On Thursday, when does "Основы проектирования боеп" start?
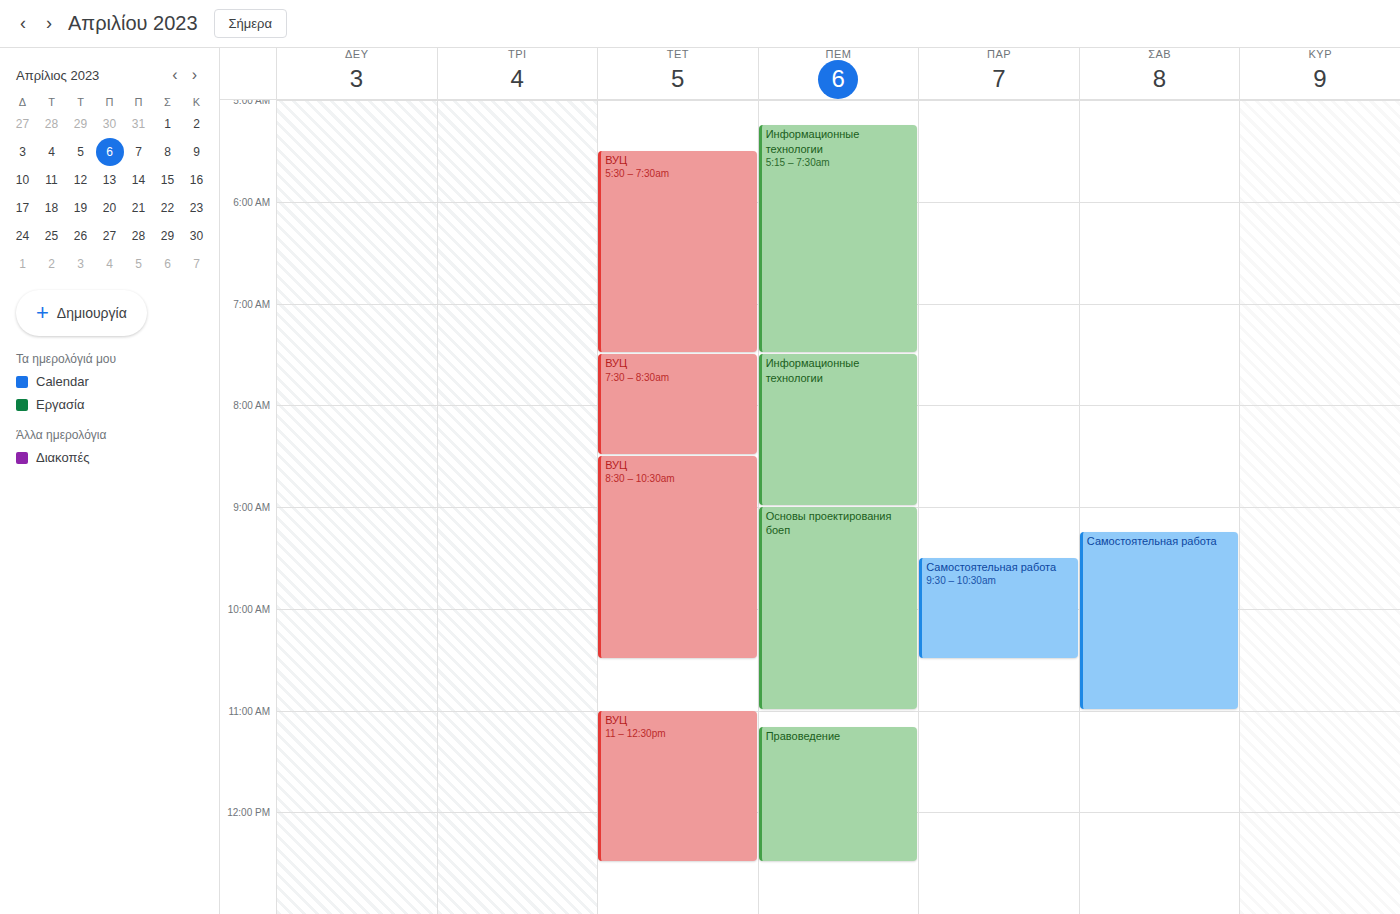
09:00